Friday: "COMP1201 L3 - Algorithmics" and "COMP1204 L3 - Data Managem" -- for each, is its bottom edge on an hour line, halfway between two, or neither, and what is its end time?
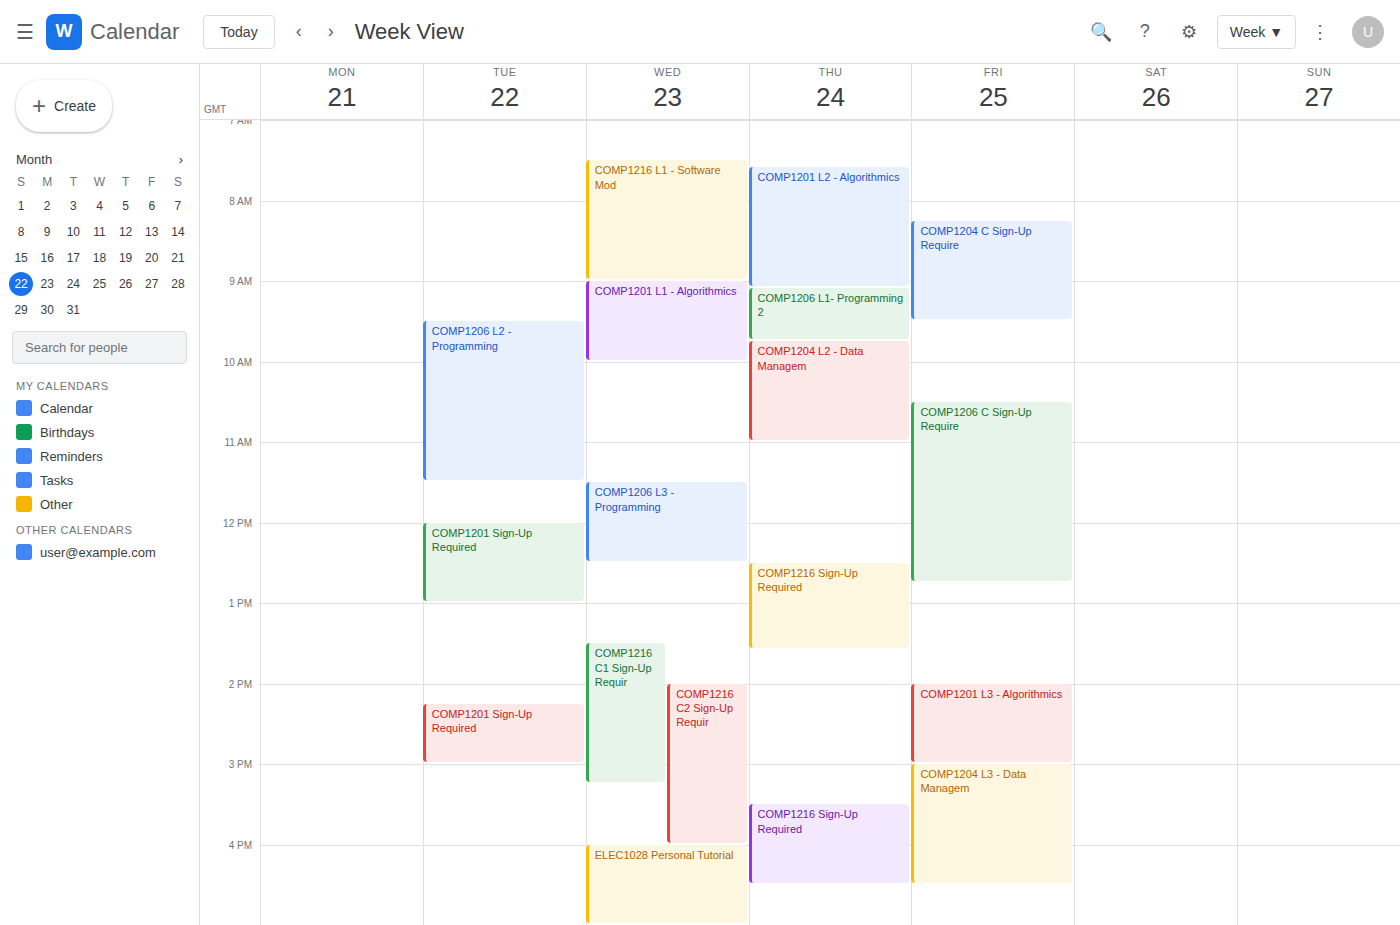
"COMP1201 L3 - Algorithmics": 3:00 PM, exactly on the 3 PM line. "COMP1204 L3 - Data Managem": 4:30 PM, halfway between the 4 PM and 5 PM lines.